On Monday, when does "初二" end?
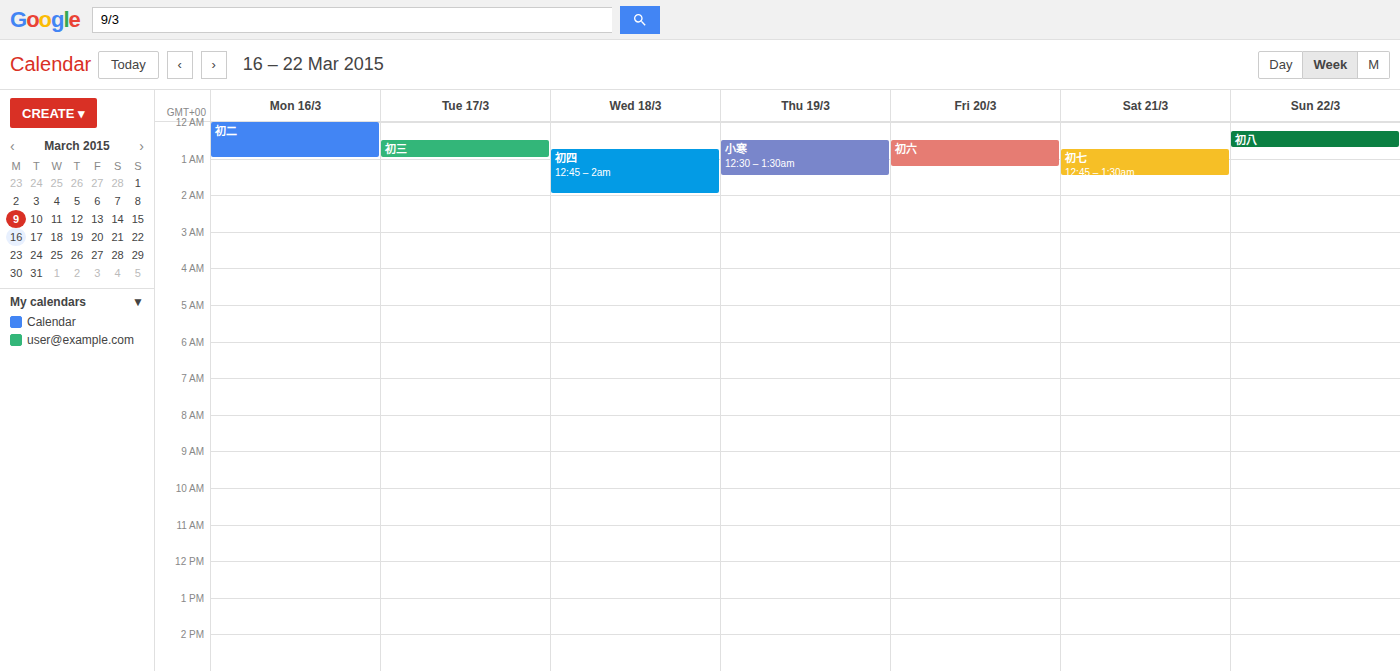
1:00 AM